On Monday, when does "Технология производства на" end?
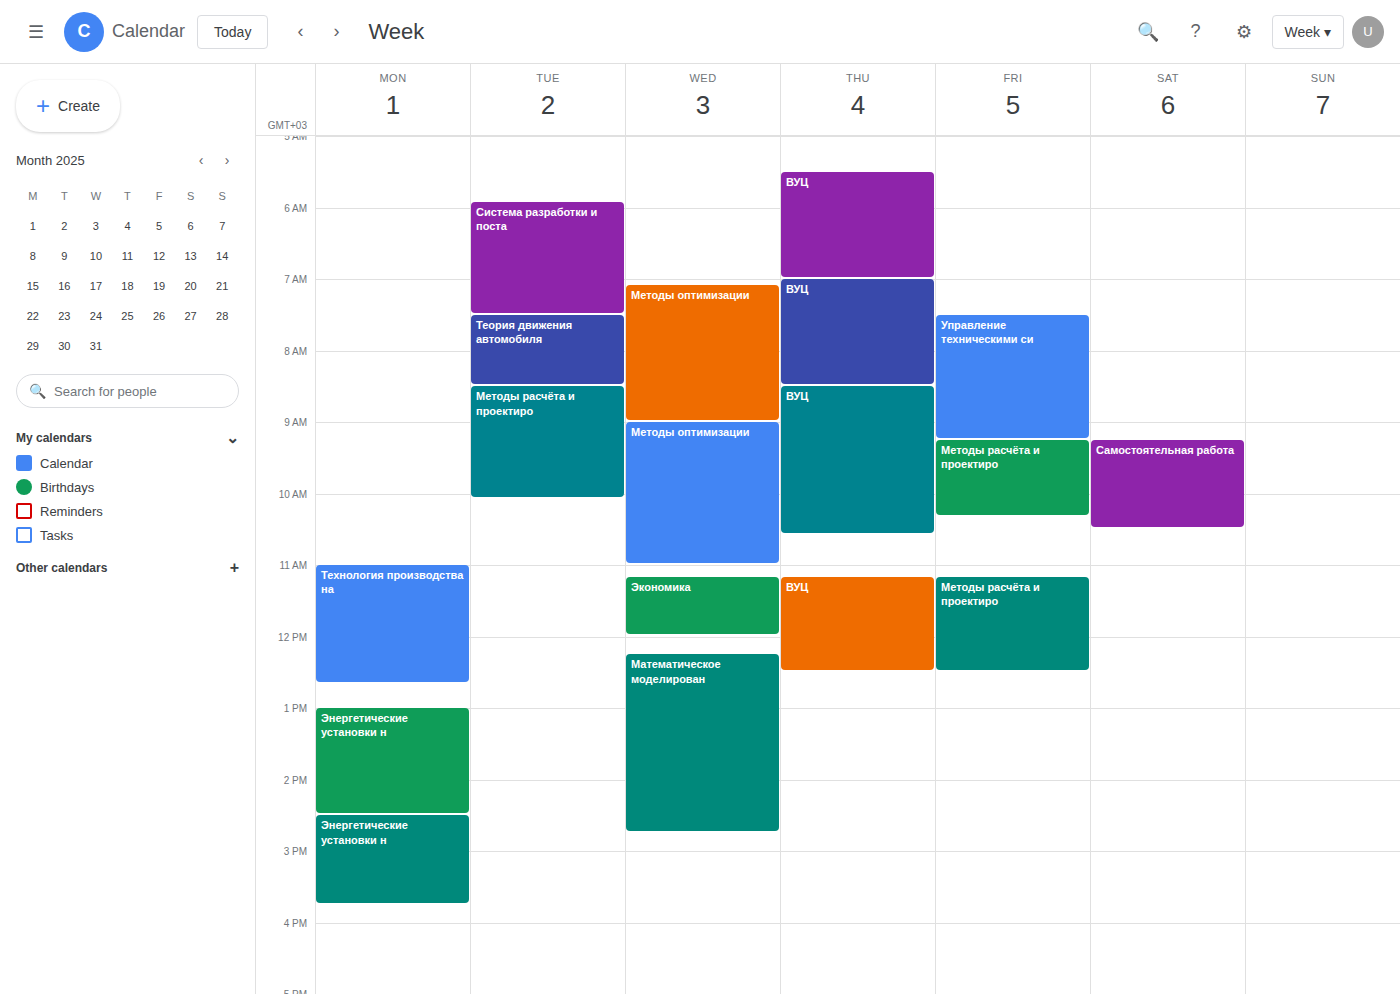
12:40 PM